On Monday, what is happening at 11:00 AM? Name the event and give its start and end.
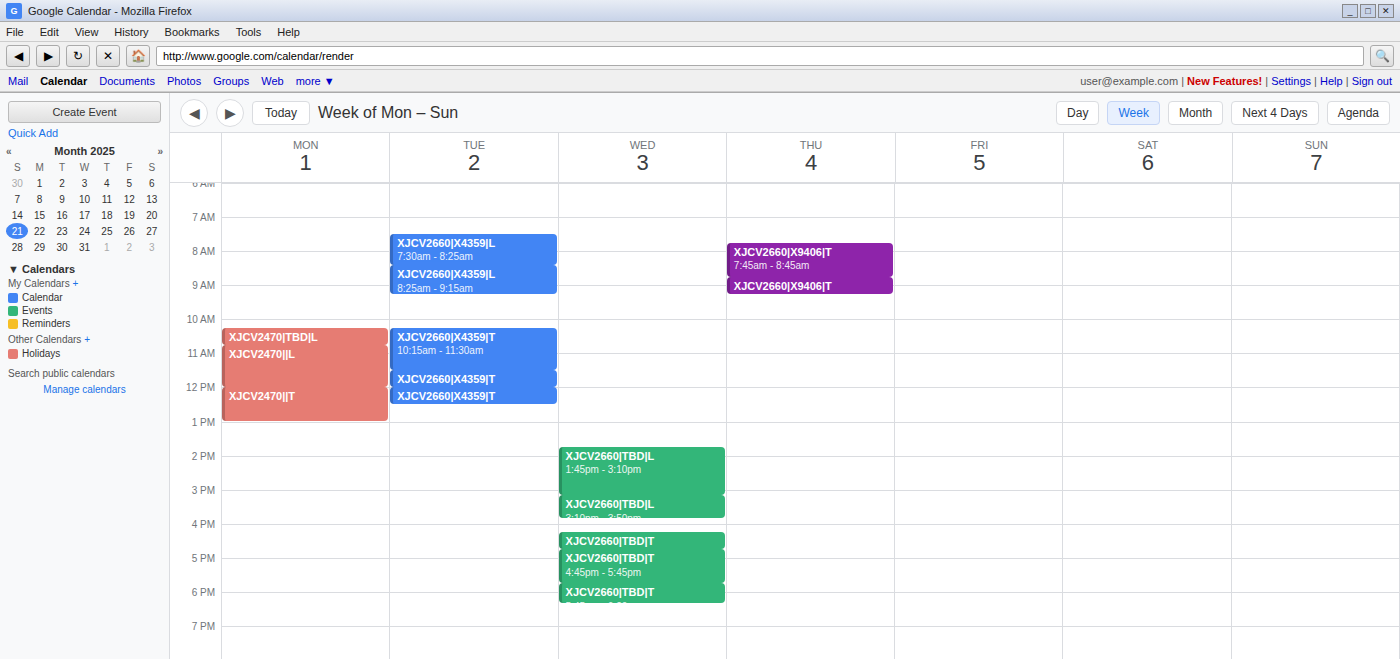
"XJCV2470||L", 10:45 AM to 12:00 PM